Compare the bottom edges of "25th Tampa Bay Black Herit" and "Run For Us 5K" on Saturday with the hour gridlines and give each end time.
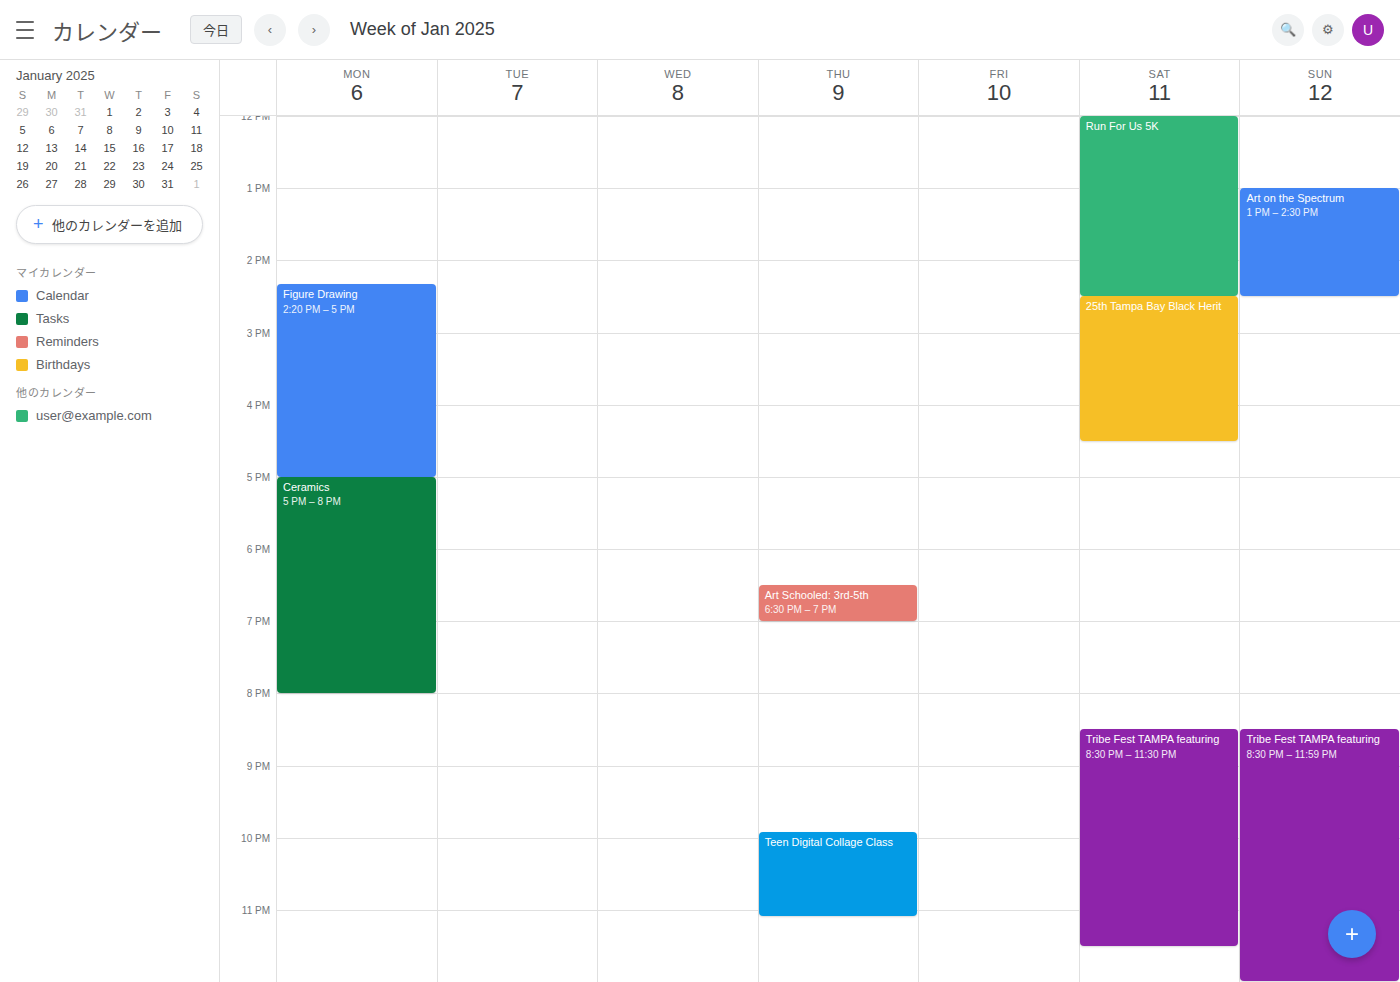
"25th Tampa Bay Black Herit": 16:30, halfway between the 16:00 and 17:00 lines. "Run For Us 5K": 14:30, halfway between the 14:00 and 15:00 lines.